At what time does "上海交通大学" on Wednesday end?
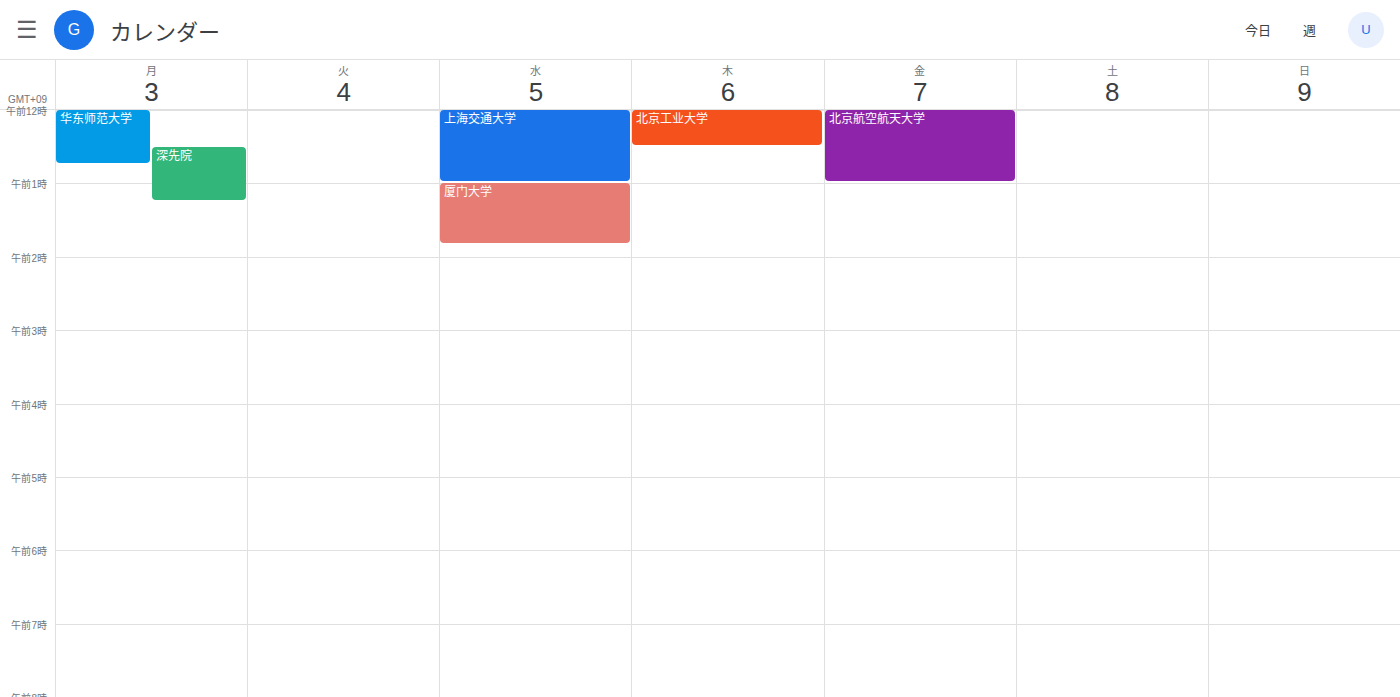
1:00 AM